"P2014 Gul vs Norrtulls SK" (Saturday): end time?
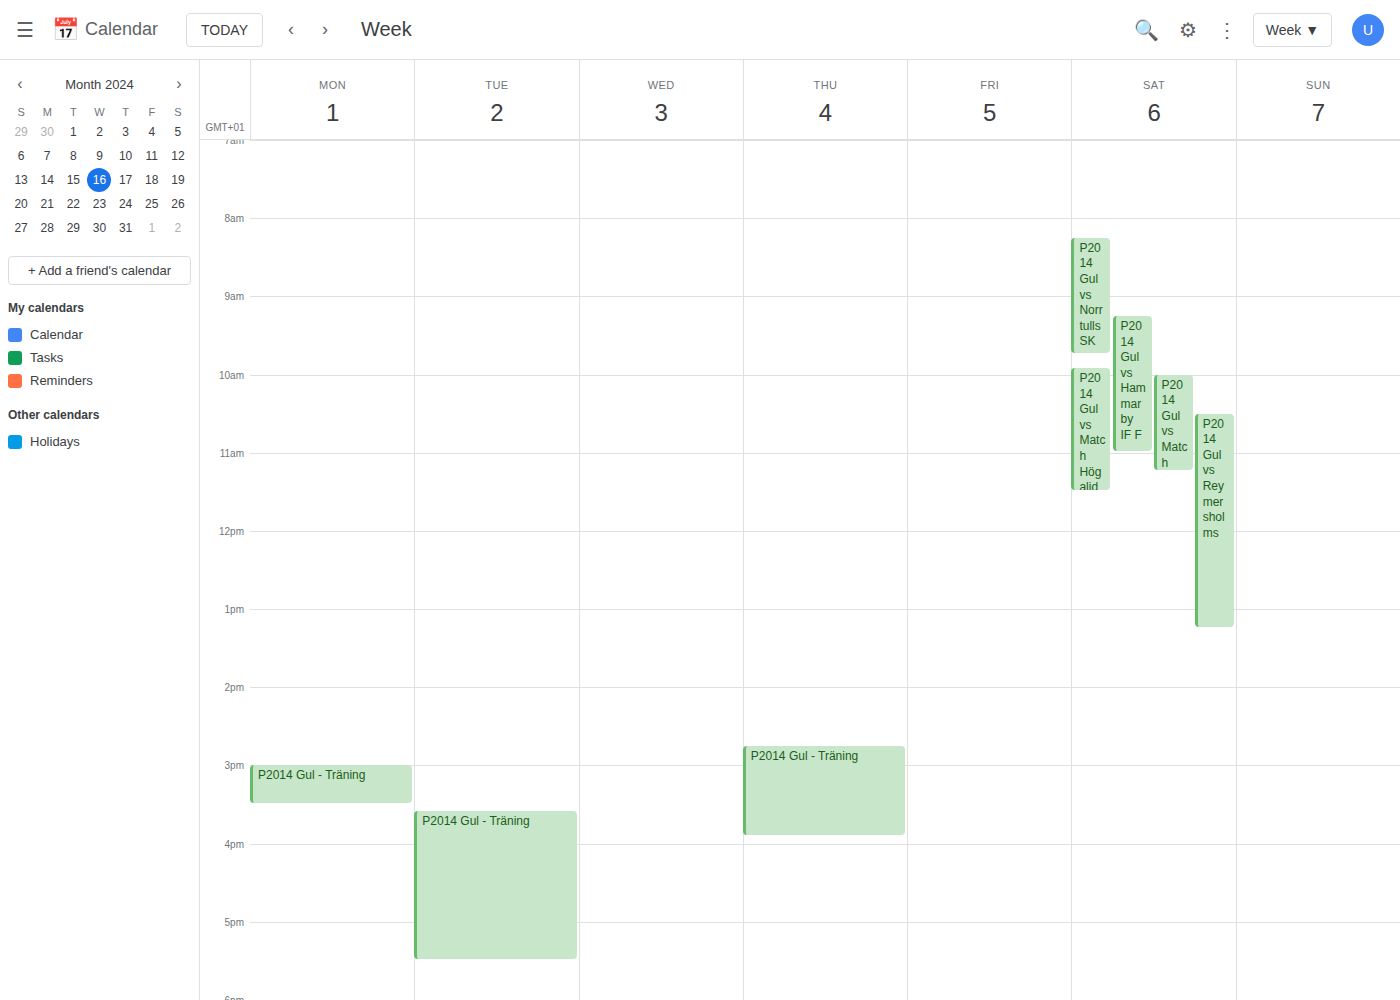
9:45 AM